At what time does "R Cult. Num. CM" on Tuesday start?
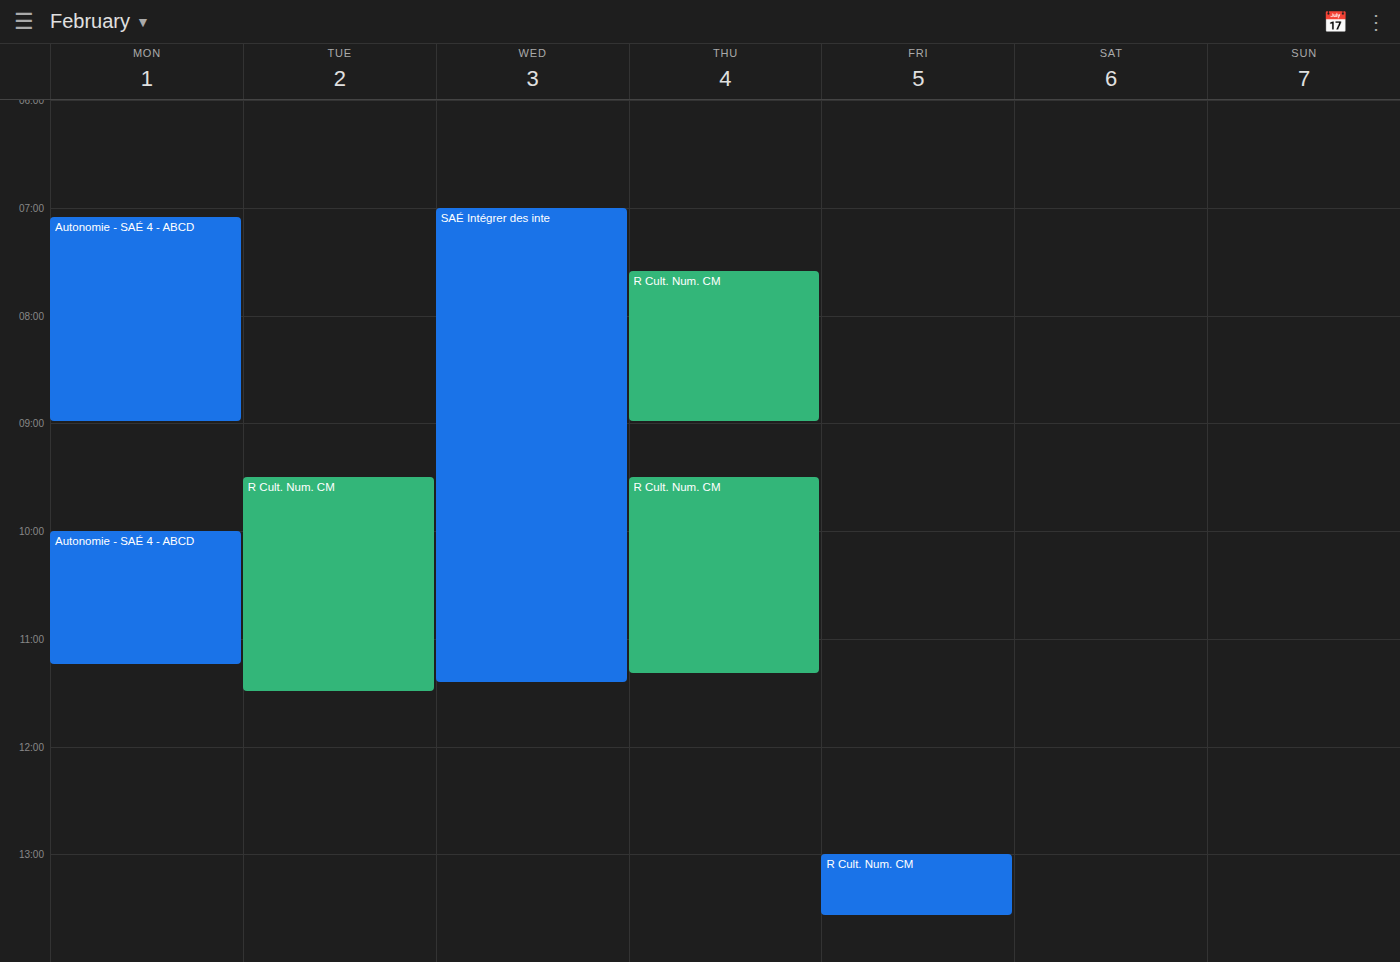
9:30 AM